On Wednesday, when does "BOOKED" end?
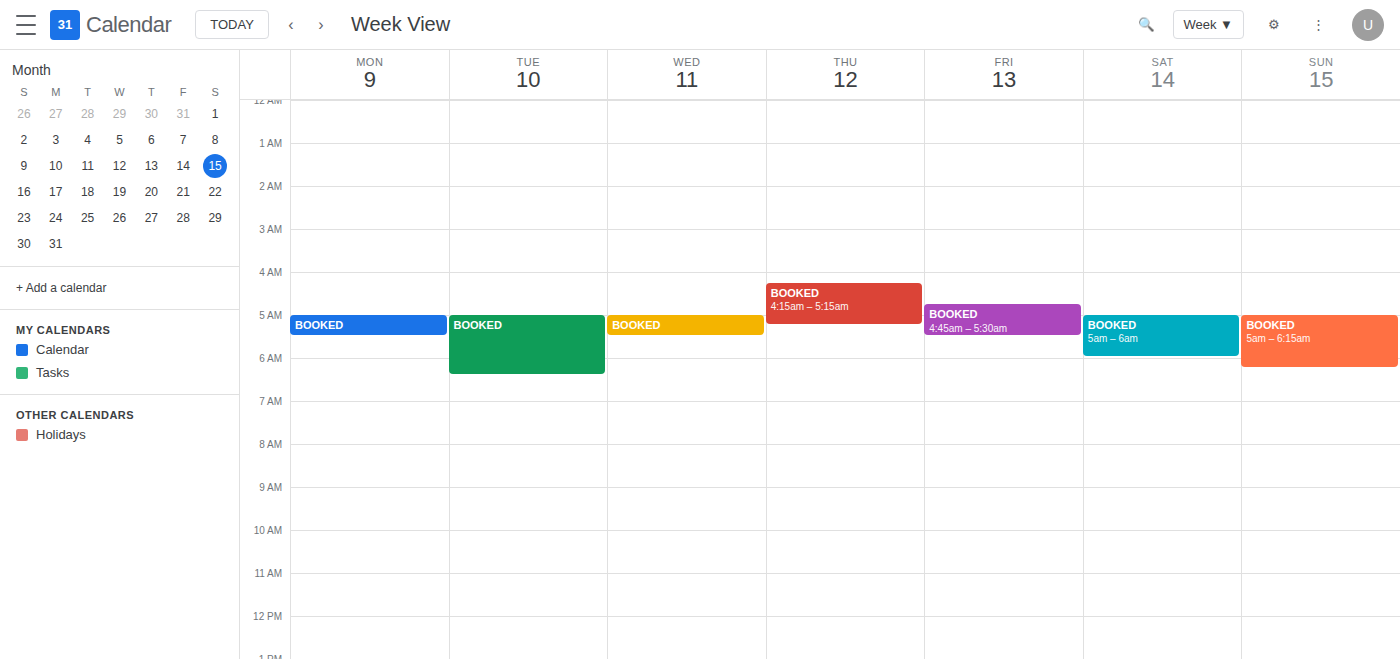
5:30 AM